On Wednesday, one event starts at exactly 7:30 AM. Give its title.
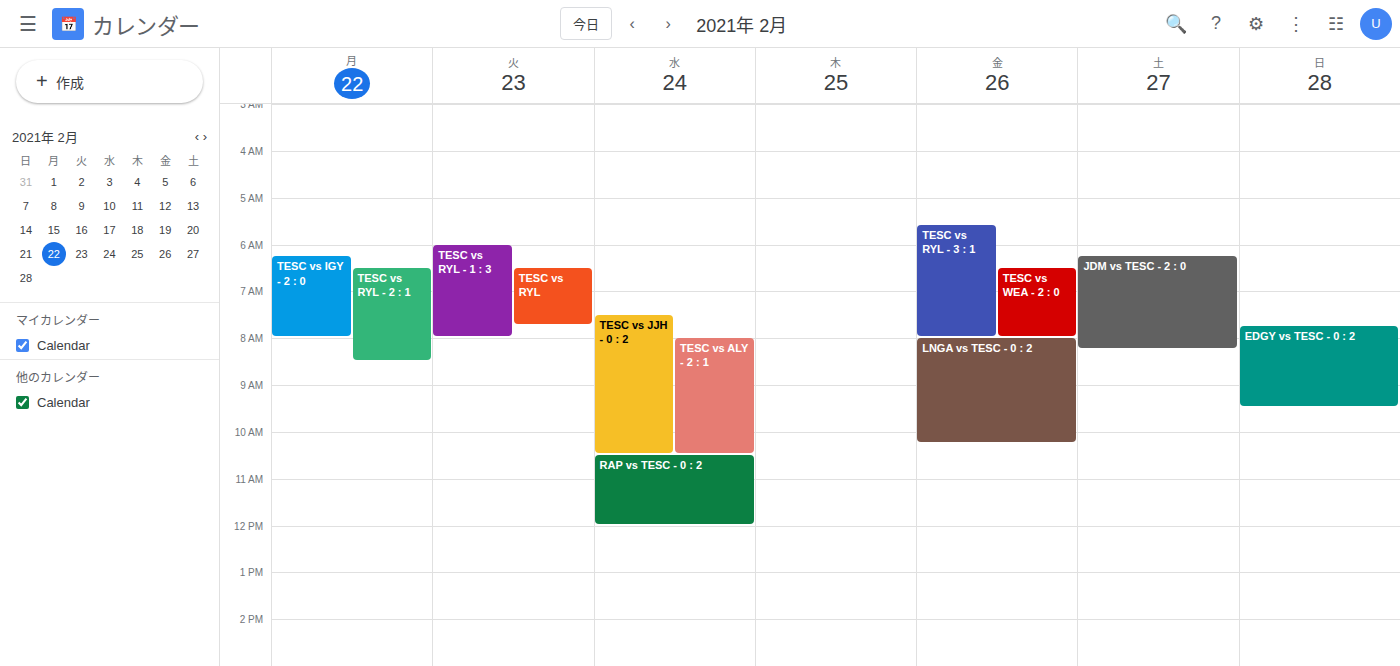
"TESC vs JJH - 0 : 2"